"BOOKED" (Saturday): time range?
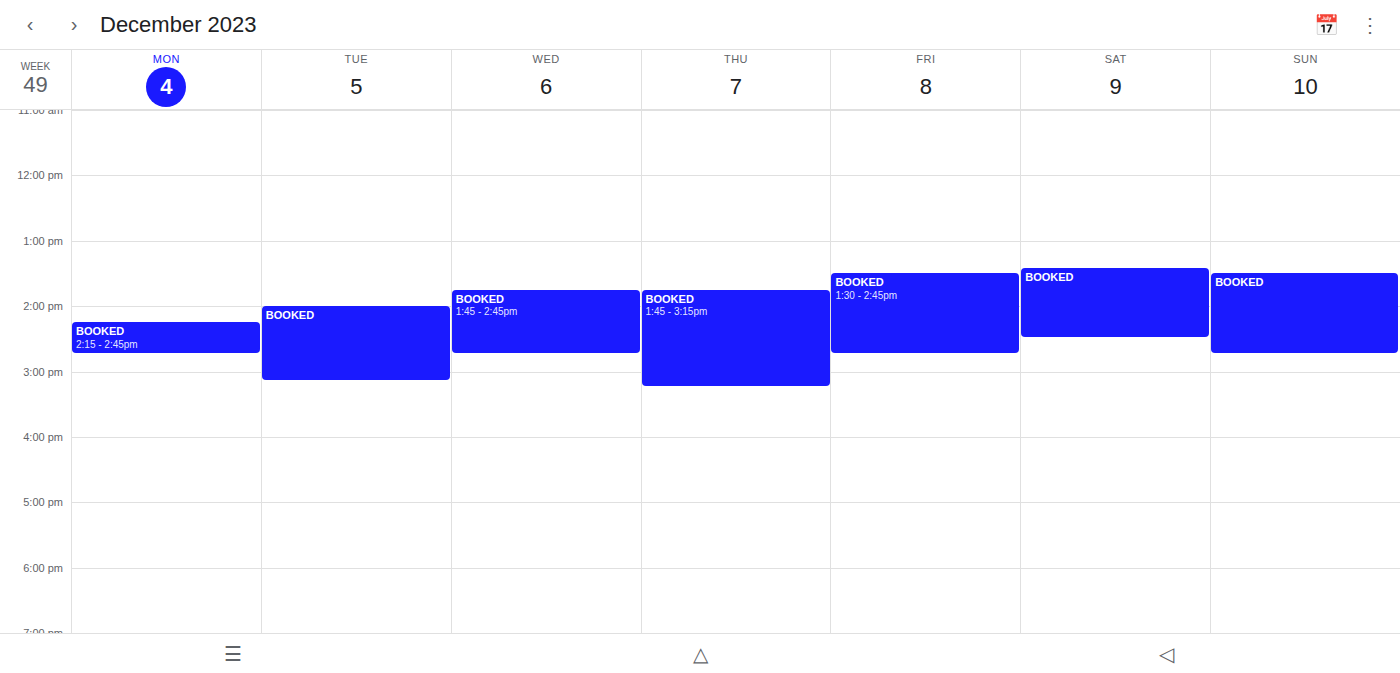
13:25 to 14:30